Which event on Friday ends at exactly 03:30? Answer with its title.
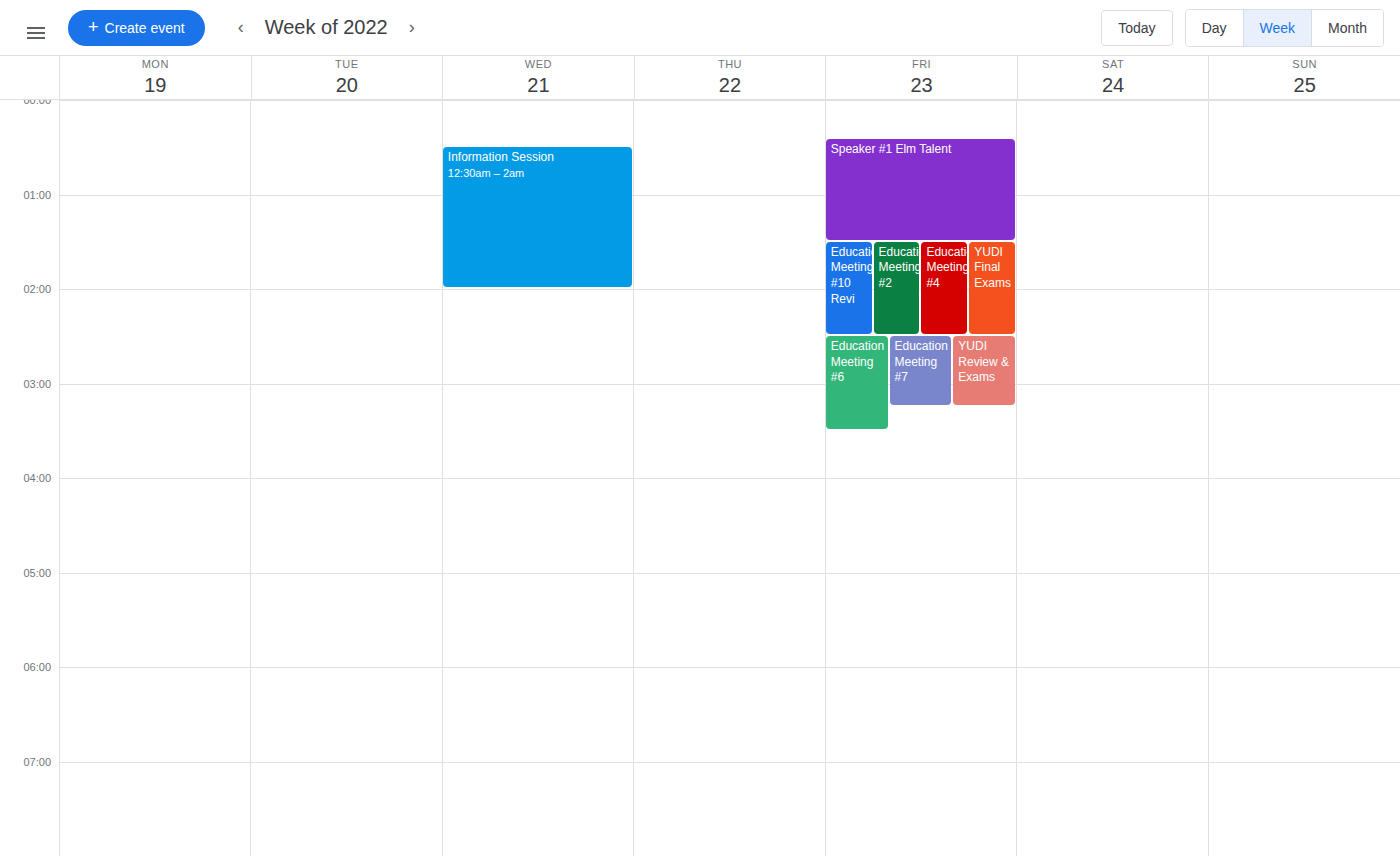
"Education Meeting #6"